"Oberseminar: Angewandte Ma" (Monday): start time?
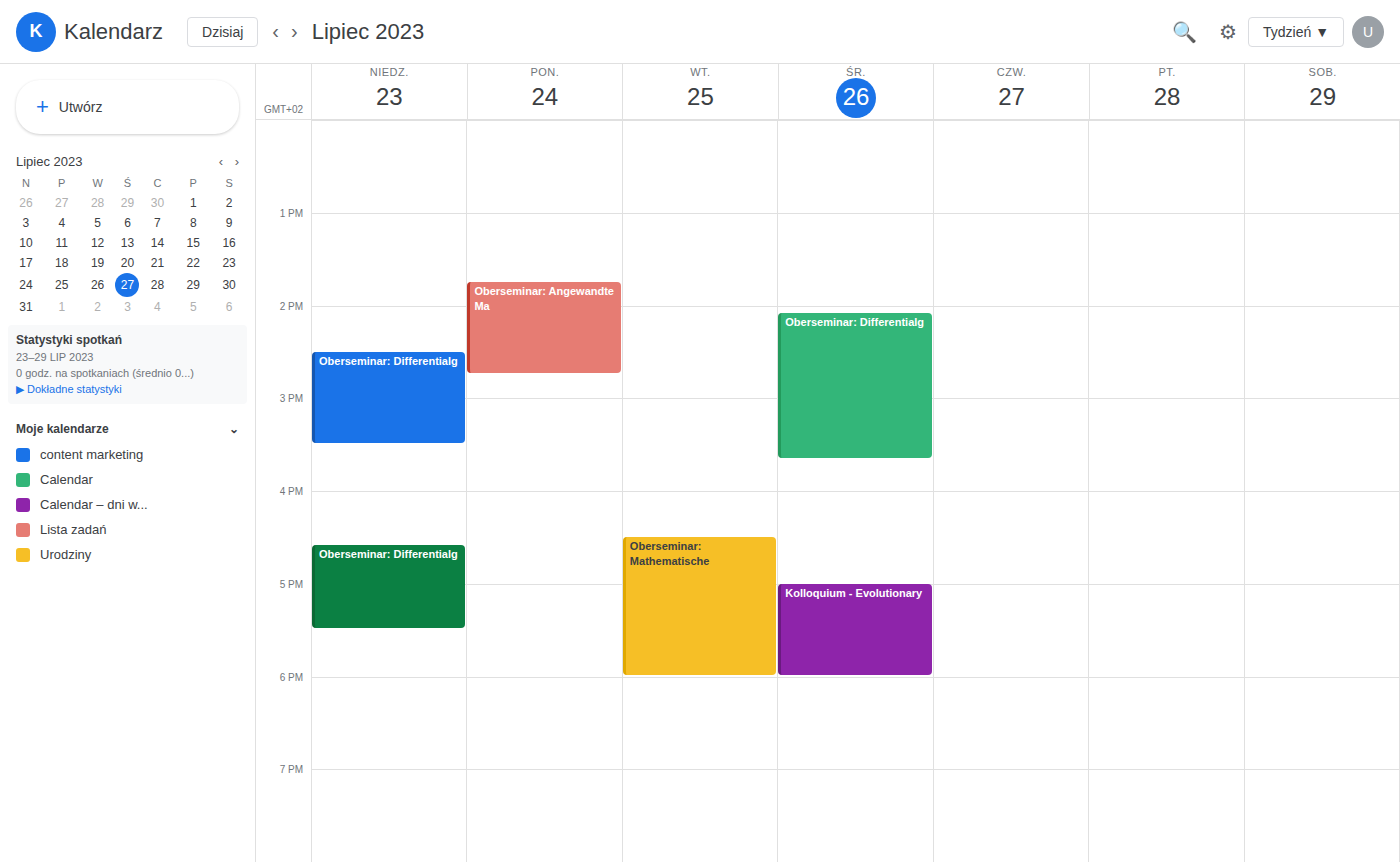
1:45 PM